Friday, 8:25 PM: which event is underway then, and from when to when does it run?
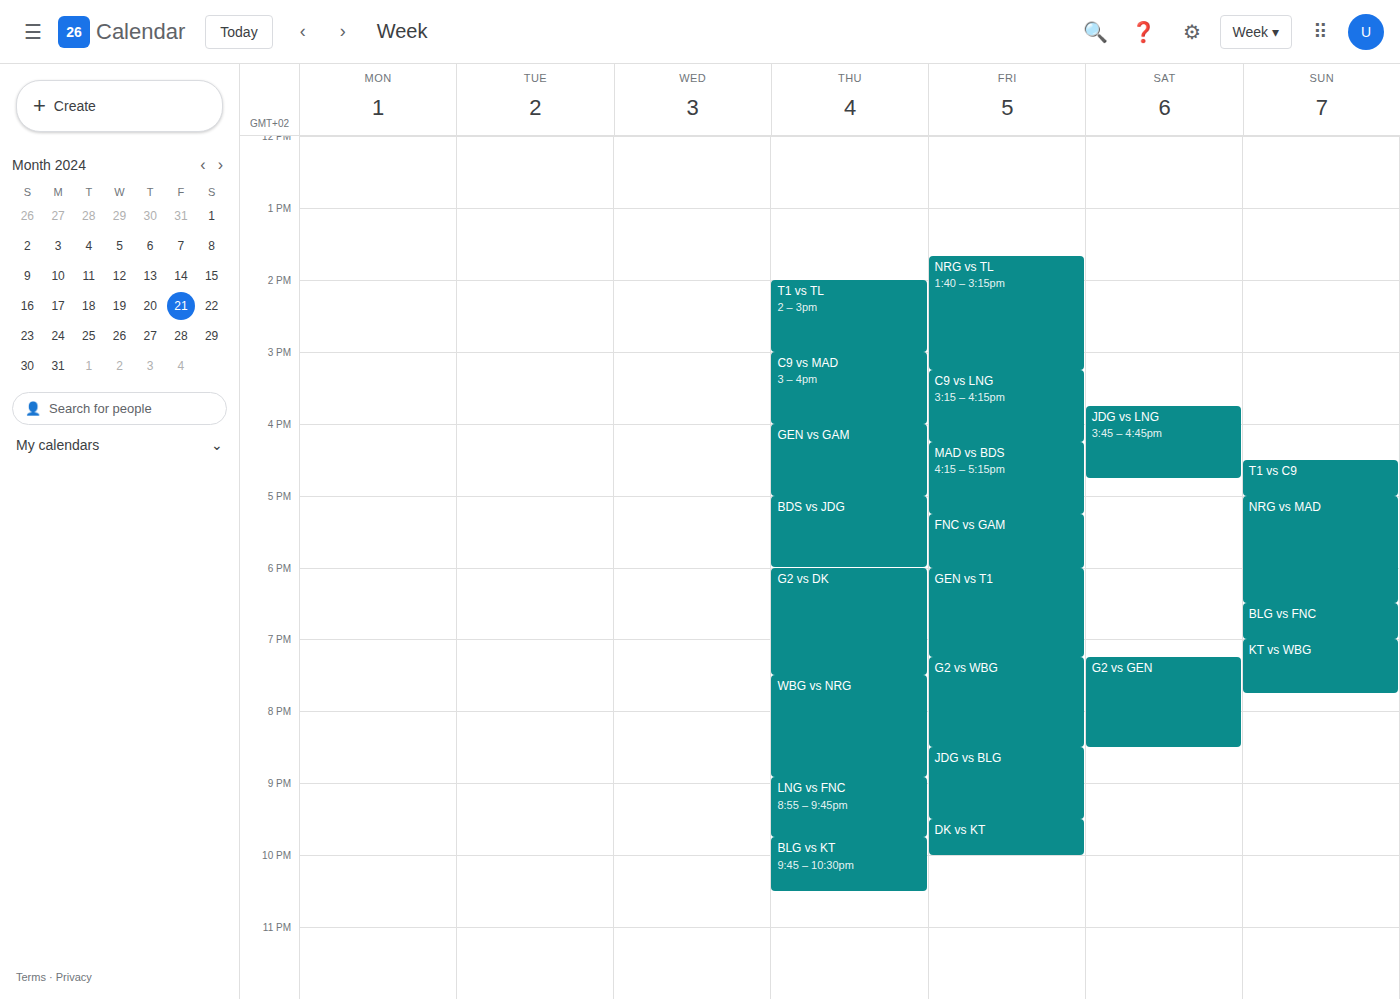
"G2 vs WBG", 7:15 PM to 8:30 PM